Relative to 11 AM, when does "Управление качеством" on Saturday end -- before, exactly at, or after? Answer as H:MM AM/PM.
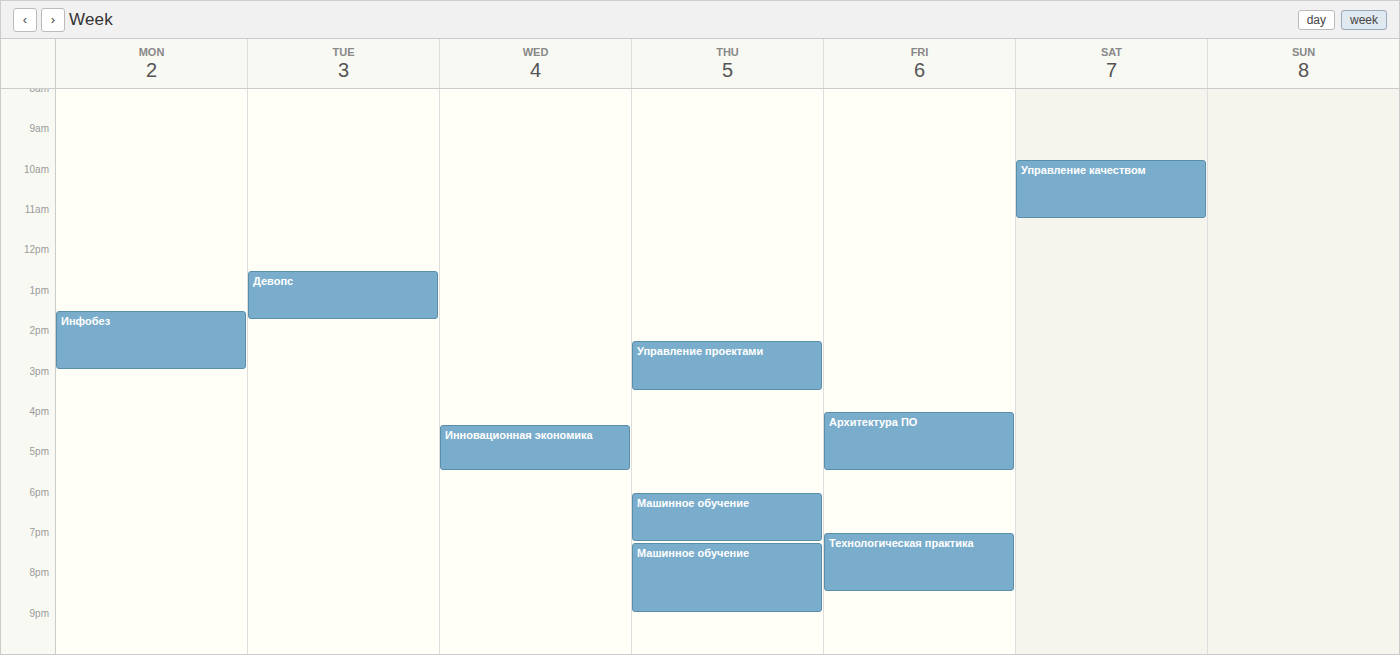
11:15 AM -- after 11 AM, 15 minutes below the 11 AM line.